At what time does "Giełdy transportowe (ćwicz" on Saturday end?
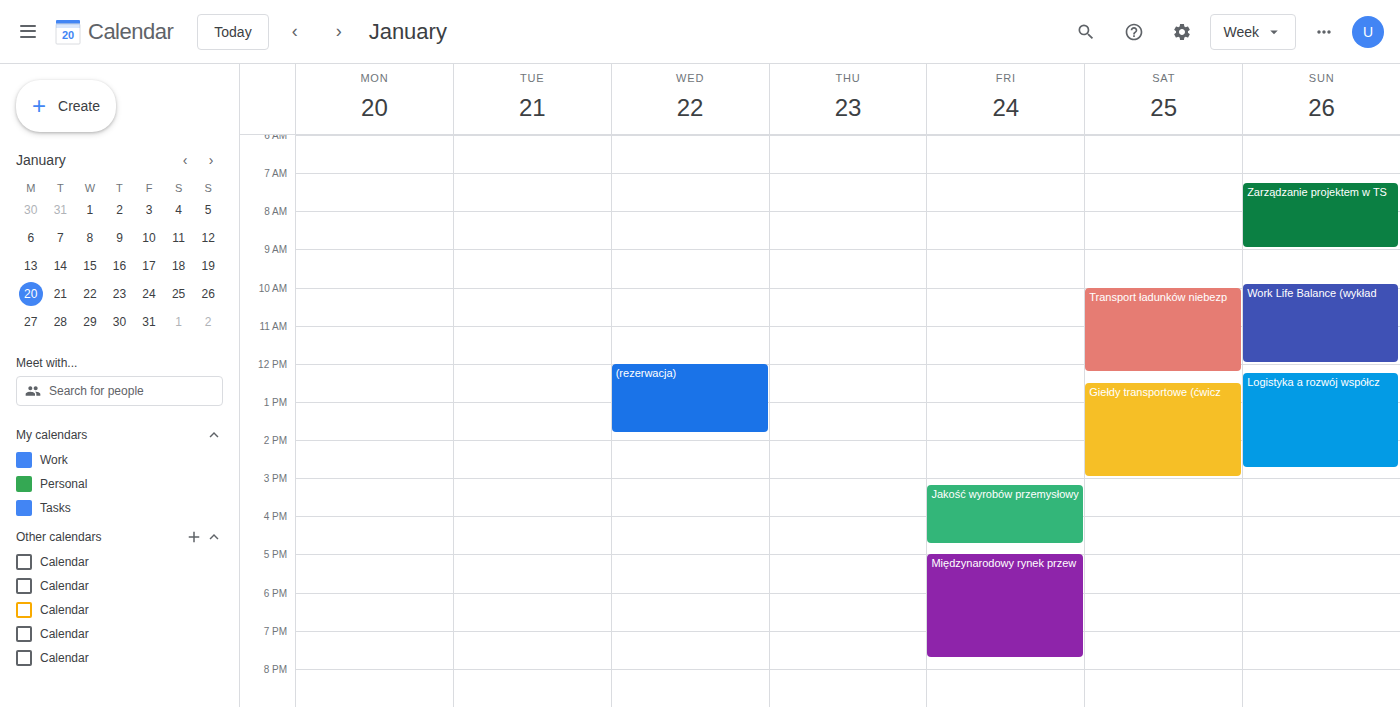
3:00 PM